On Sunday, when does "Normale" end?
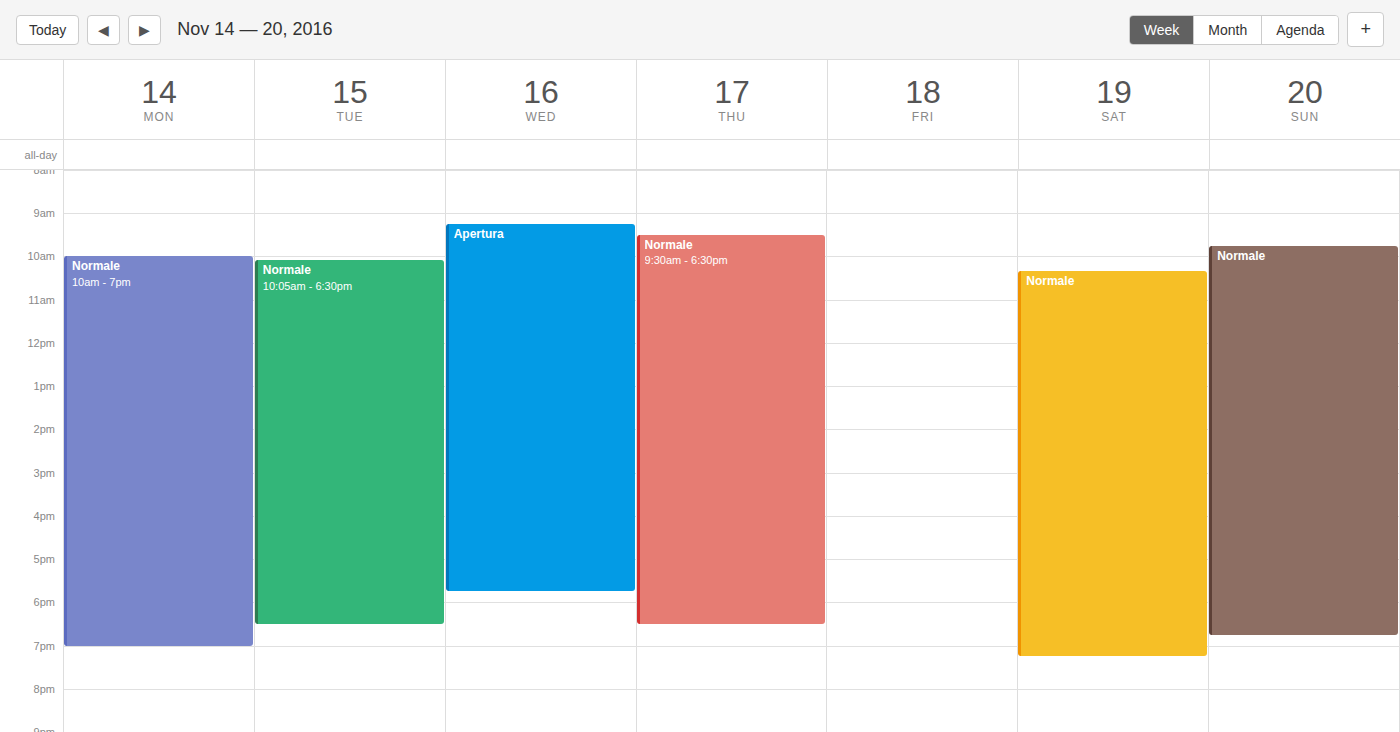
6:45 PM